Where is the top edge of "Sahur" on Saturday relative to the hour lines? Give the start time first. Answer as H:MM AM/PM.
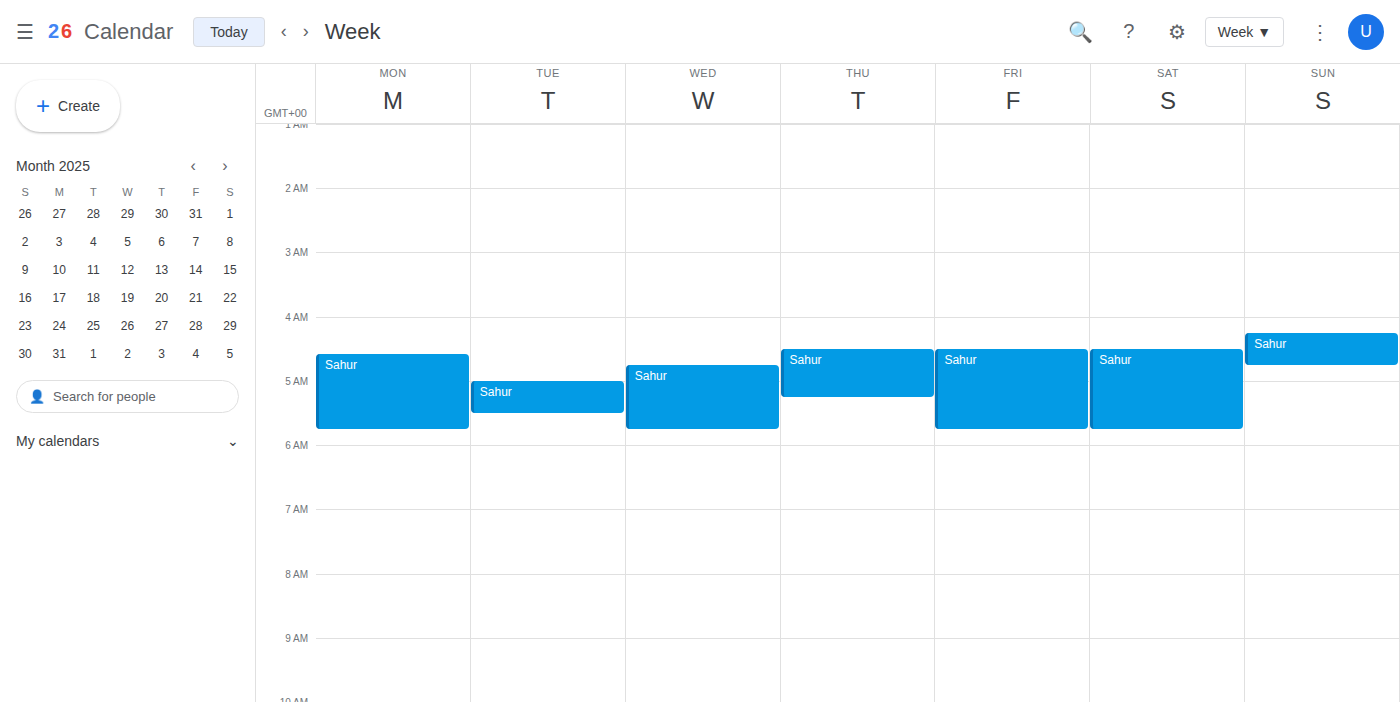
4:30 AM -- halfway between the 4 AM and 5 AM lines.